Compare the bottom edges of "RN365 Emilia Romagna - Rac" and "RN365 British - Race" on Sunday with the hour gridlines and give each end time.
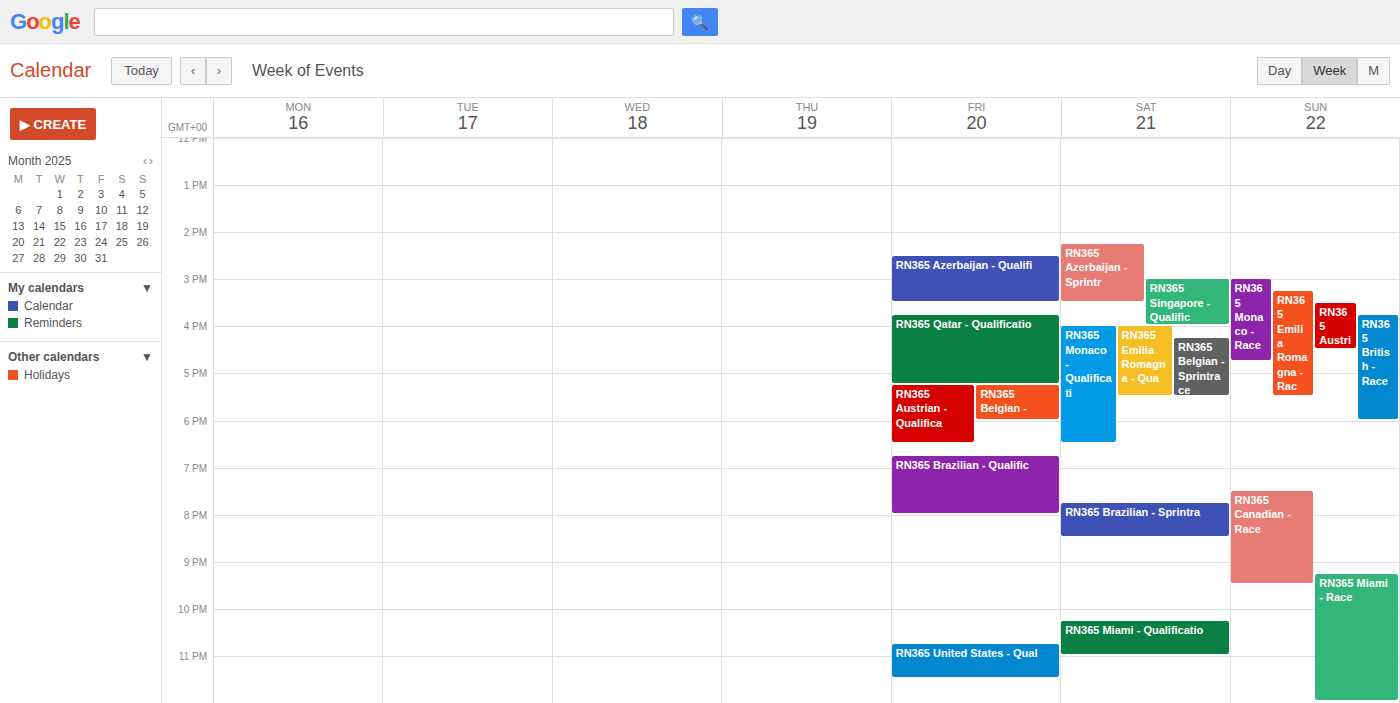
"RN365 Emilia Romagna - Rac": 5:30 PM, halfway between the 5 PM and 6 PM lines. "RN365 British - Race": 6:00 PM, exactly on the 6 PM line.